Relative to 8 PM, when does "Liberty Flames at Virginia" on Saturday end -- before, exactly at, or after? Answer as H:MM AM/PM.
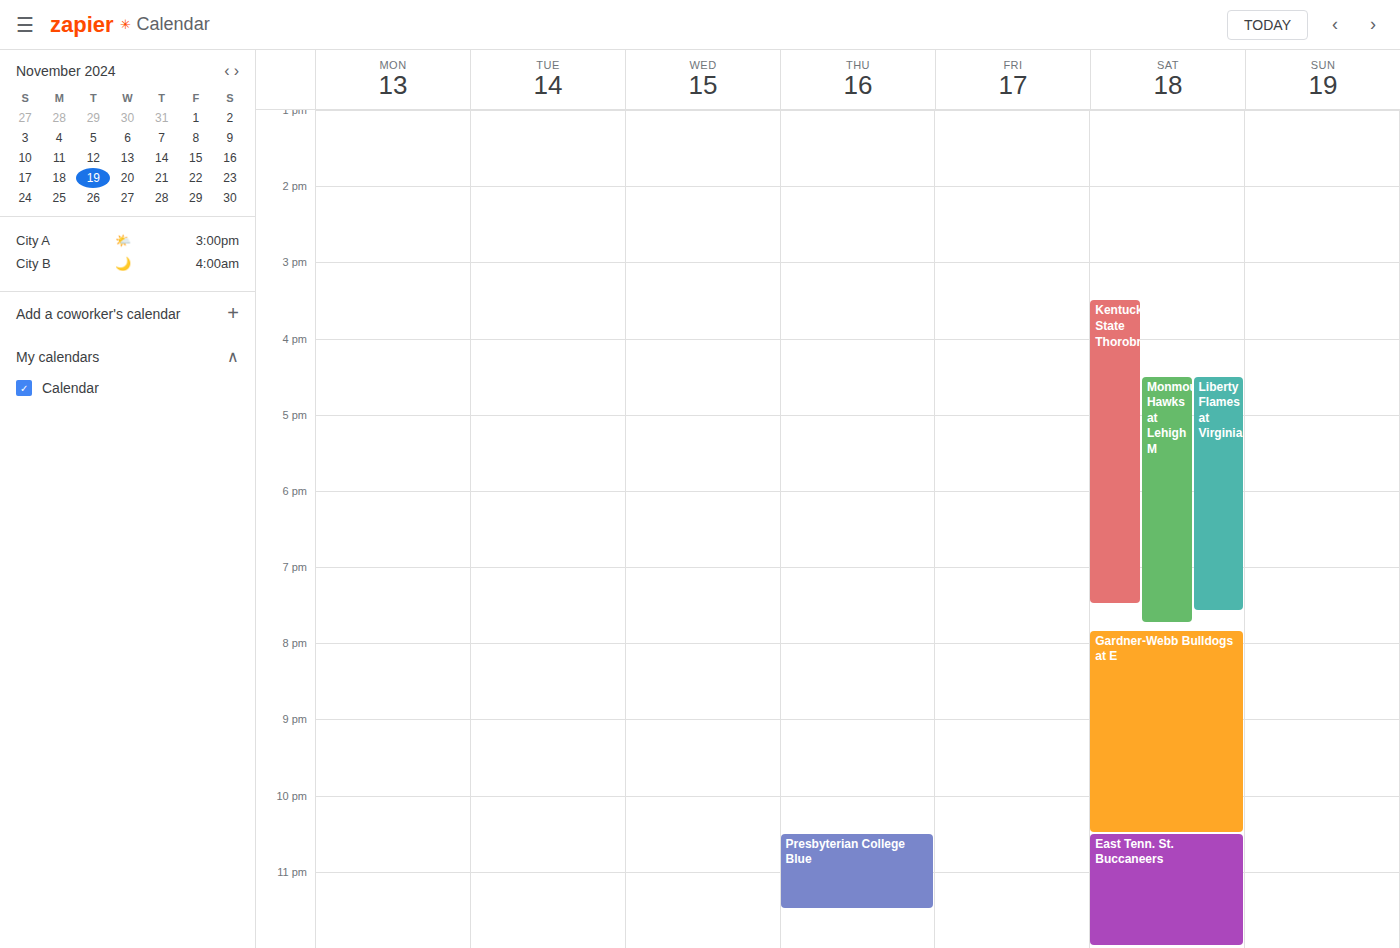
7:35 PM -- before 8 PM, 25 minutes above the 8 PM line.